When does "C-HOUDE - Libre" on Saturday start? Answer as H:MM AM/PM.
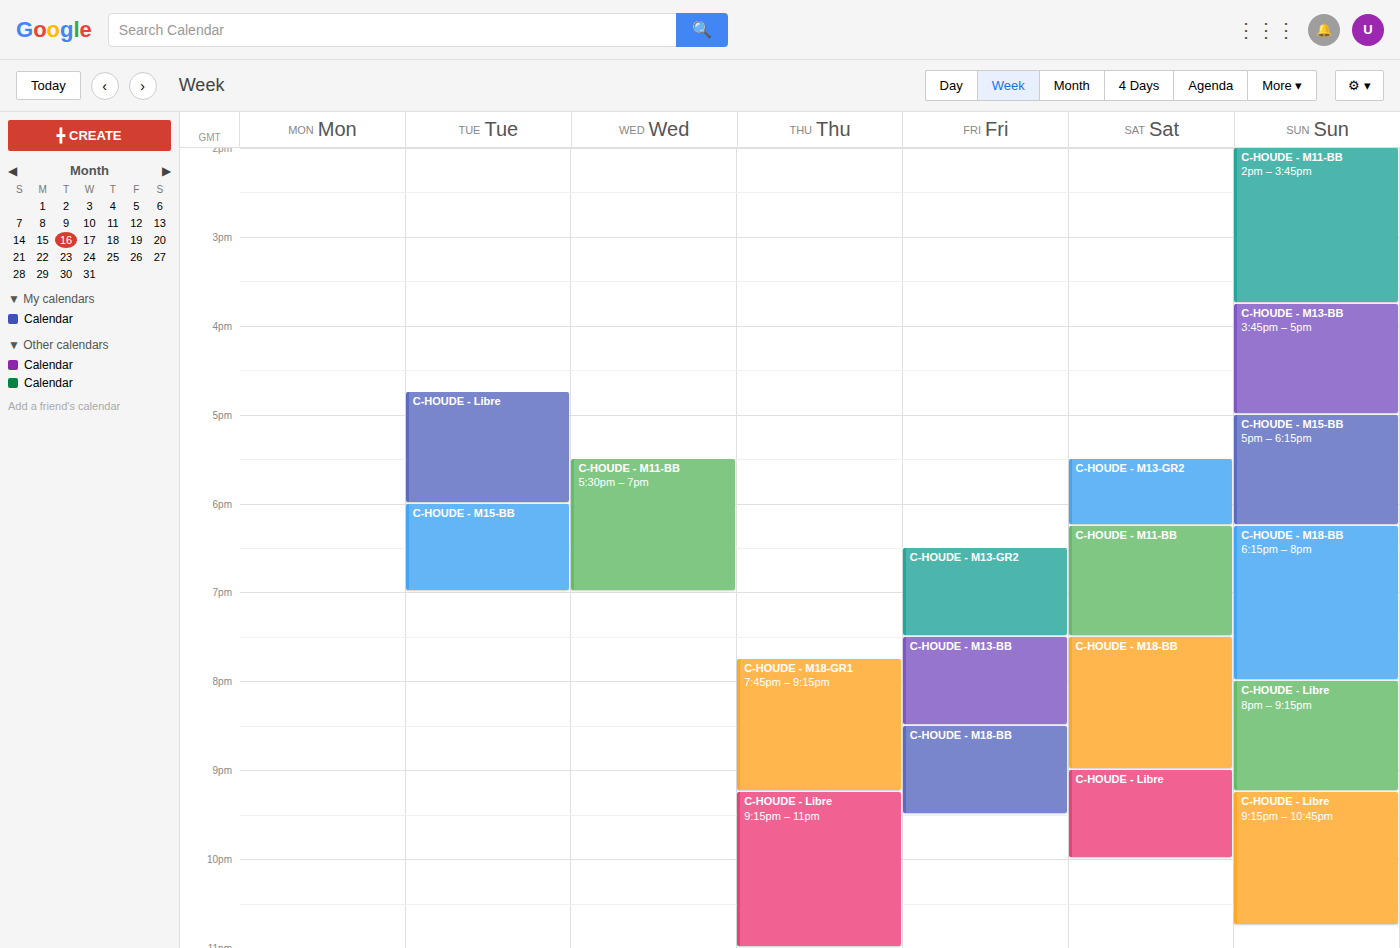
9:00 PM